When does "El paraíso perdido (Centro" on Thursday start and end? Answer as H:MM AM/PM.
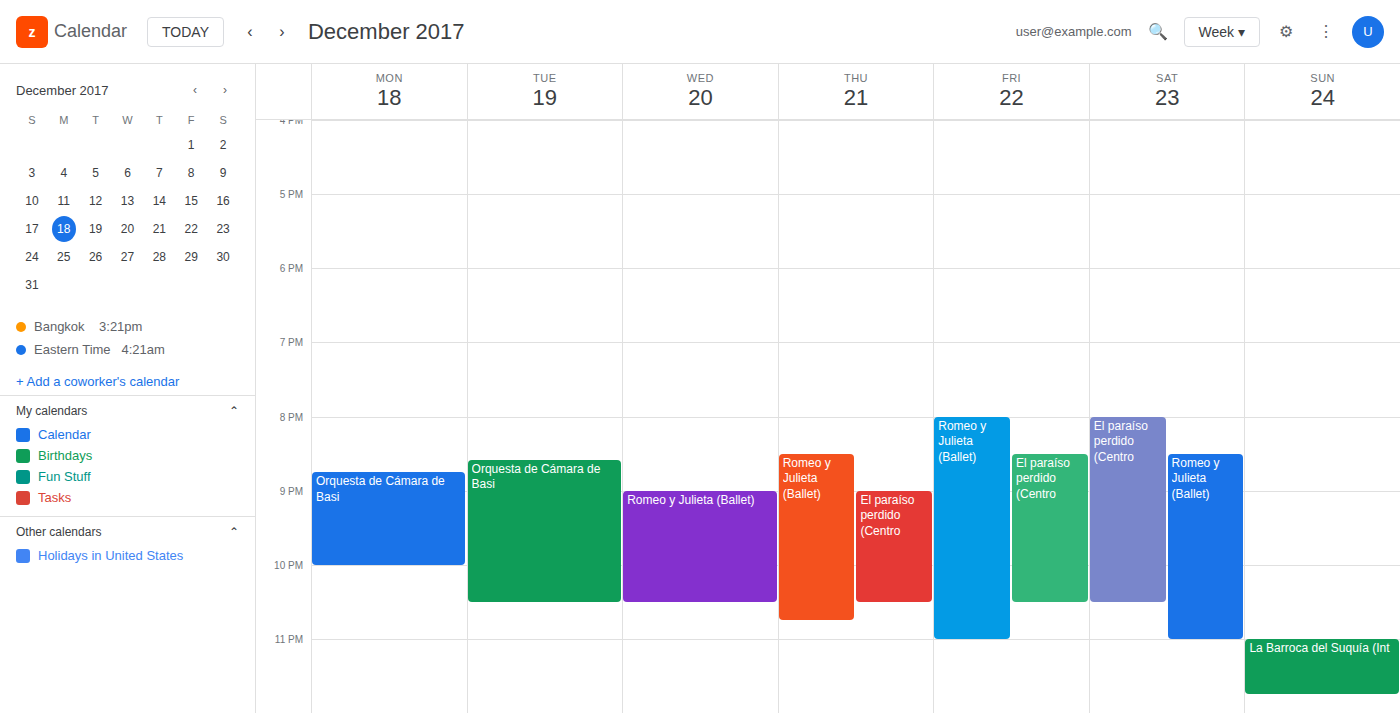
9:00 PM to 10:30 PM